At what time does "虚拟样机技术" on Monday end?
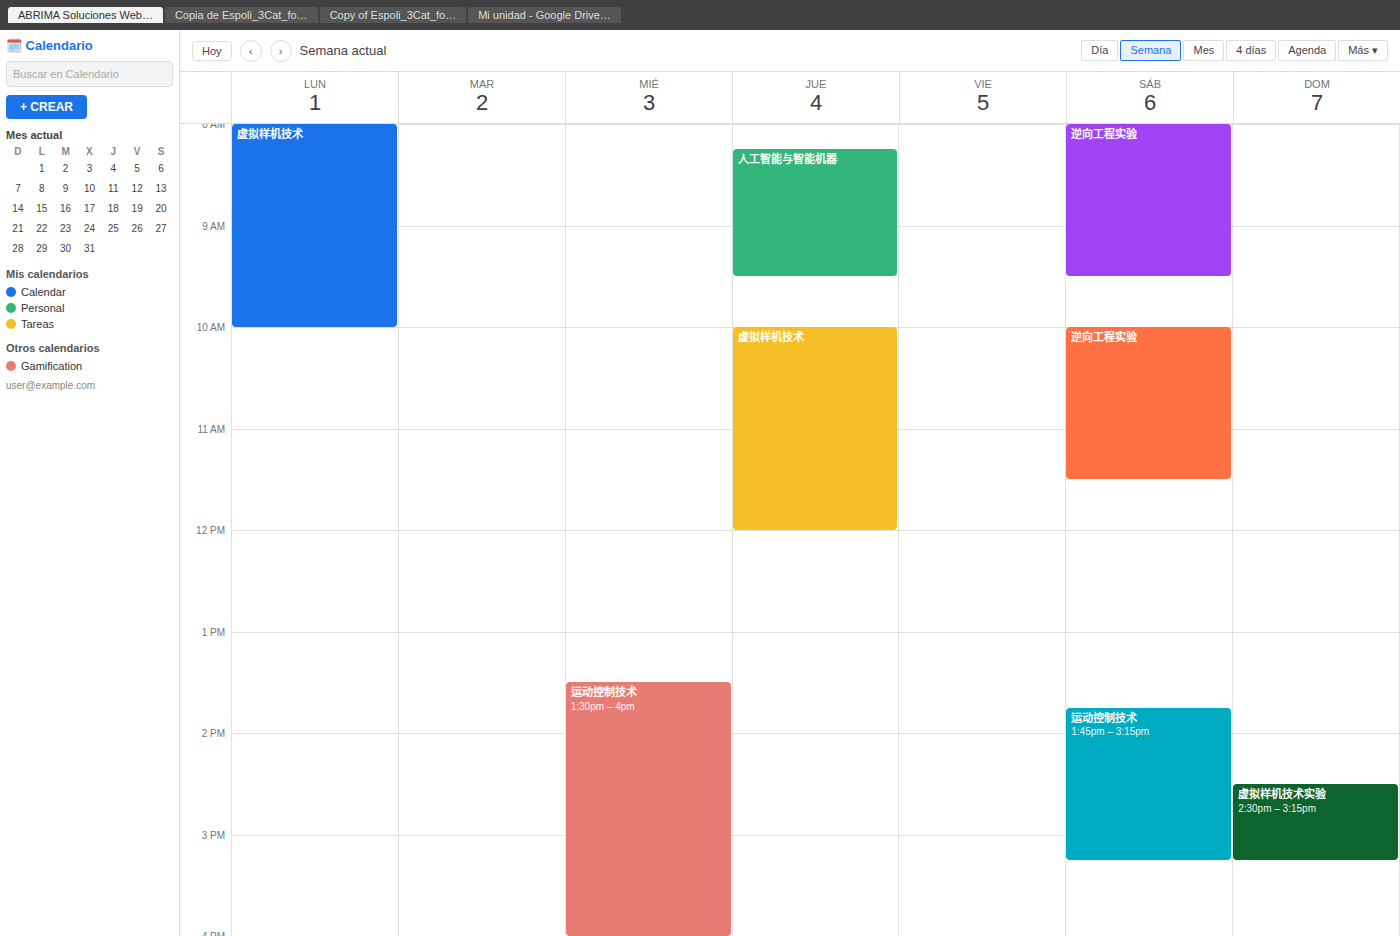
10:00 AM